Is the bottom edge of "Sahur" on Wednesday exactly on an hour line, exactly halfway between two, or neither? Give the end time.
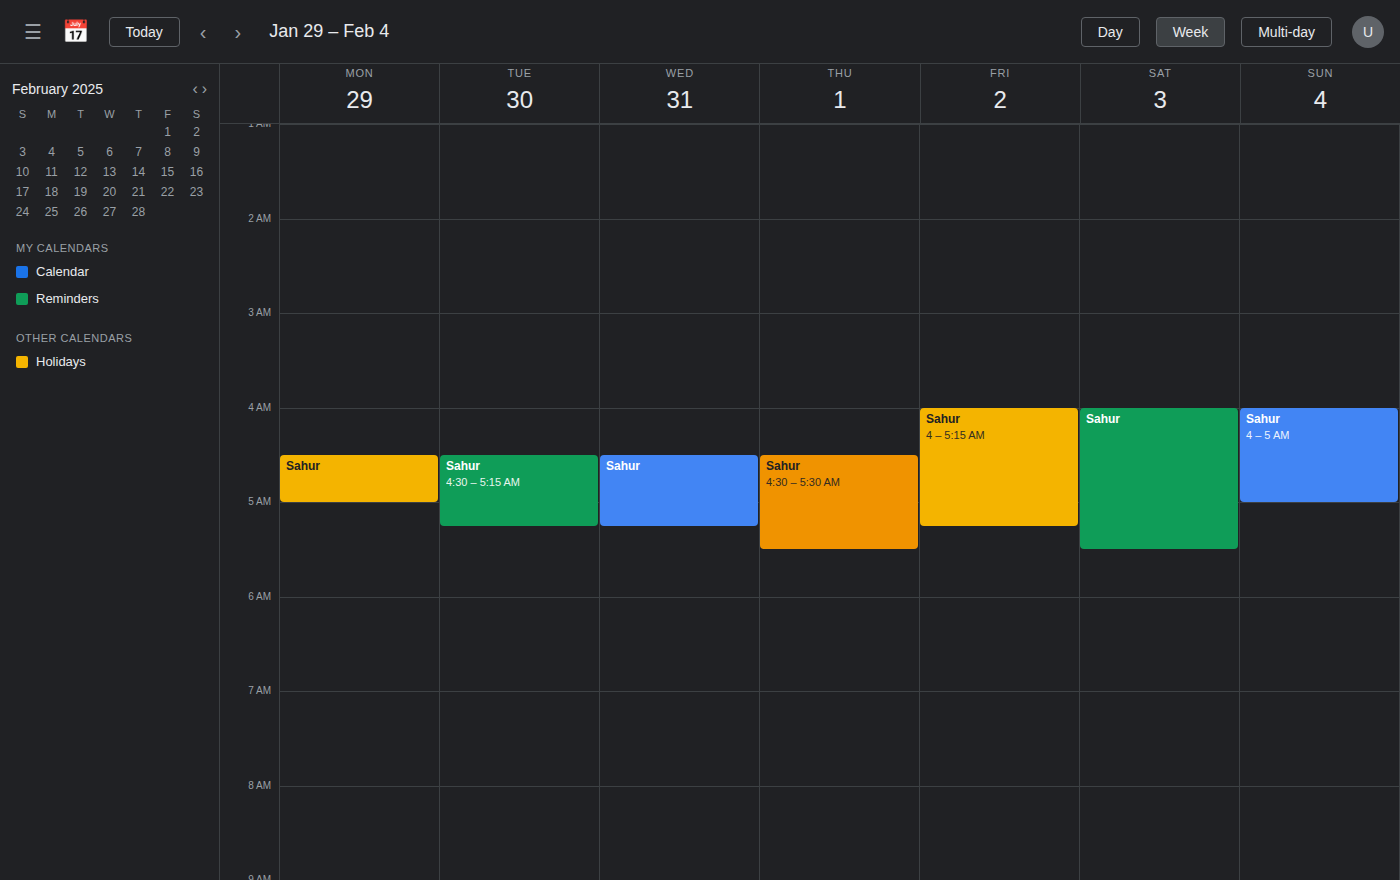
5:15 AM -- neither: a quarter of the way from the 5 AM line to the 6 AM line.